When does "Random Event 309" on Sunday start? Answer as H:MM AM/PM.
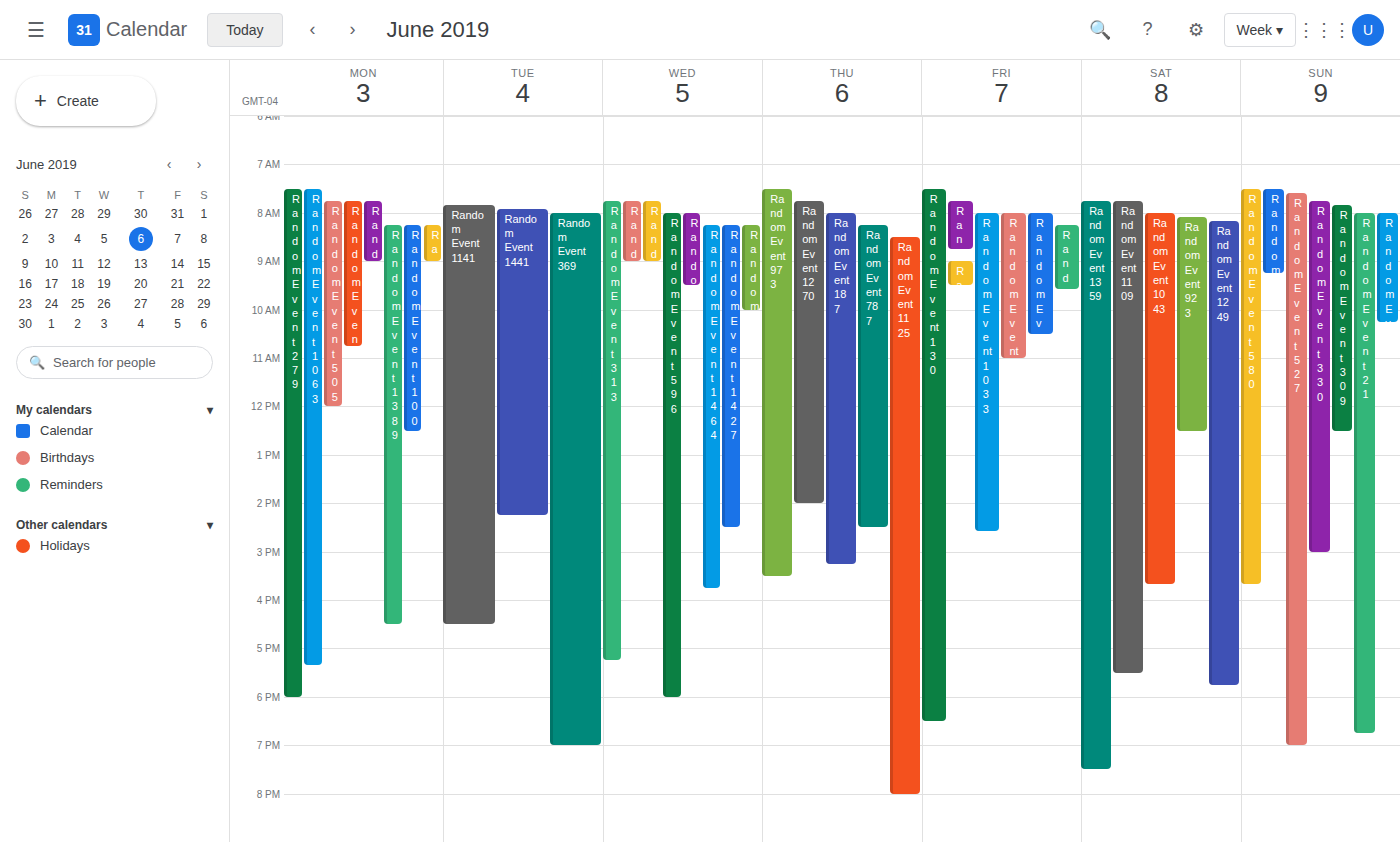
7:50 AM